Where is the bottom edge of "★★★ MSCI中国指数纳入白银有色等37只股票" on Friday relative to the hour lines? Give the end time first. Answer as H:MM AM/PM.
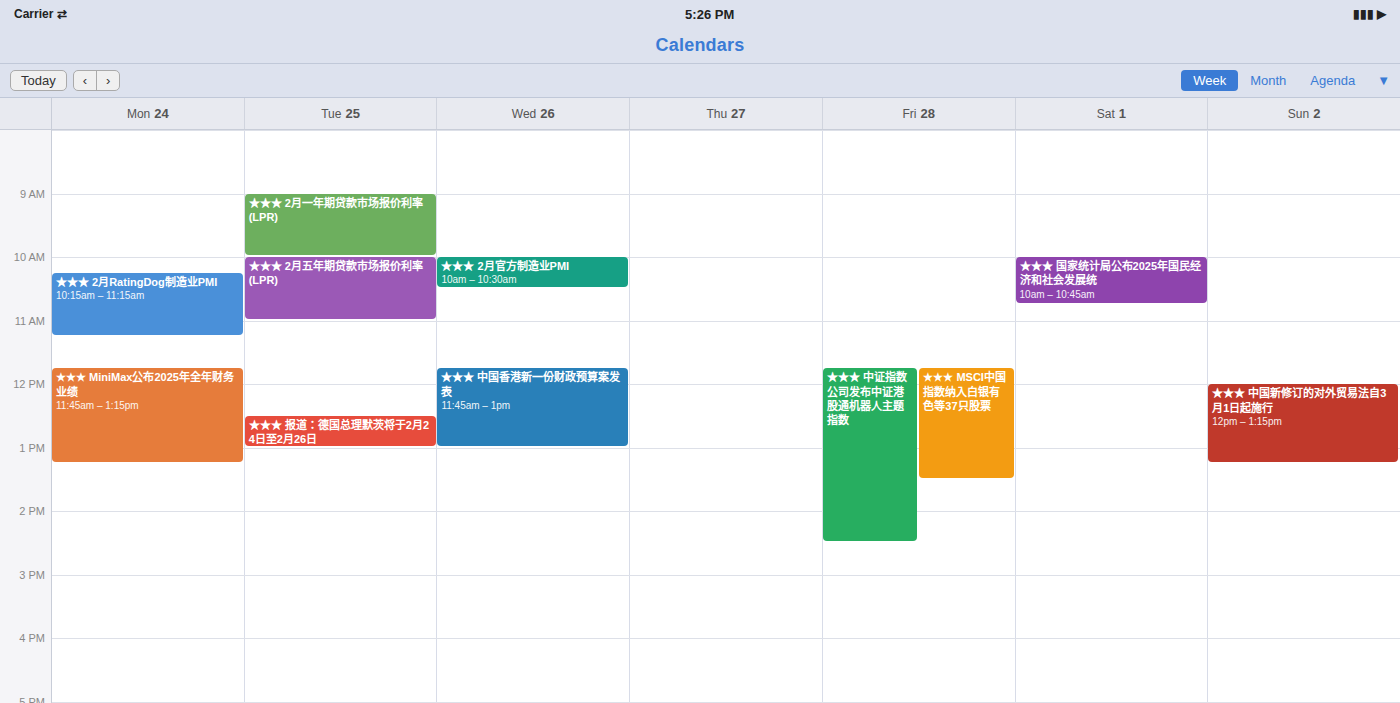
1:30 PM -- halfway between the 1 PM and 2 PM lines.